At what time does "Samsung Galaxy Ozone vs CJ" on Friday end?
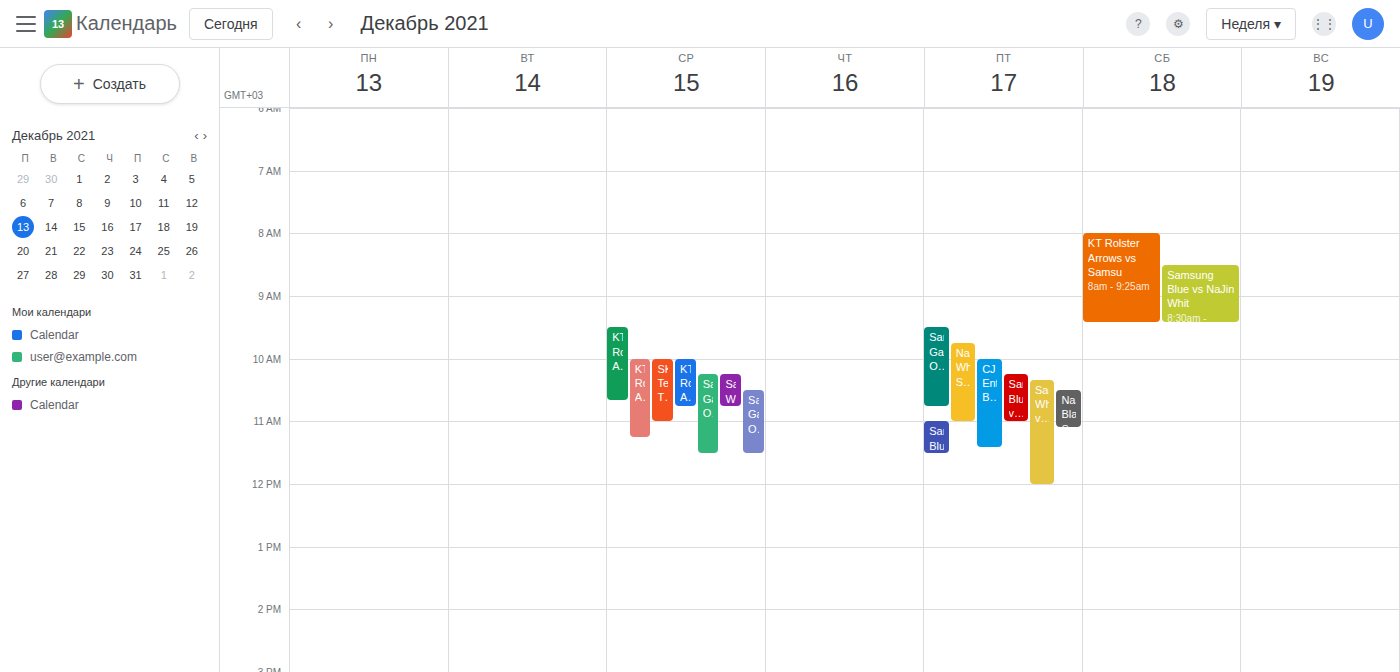
10:45 AM